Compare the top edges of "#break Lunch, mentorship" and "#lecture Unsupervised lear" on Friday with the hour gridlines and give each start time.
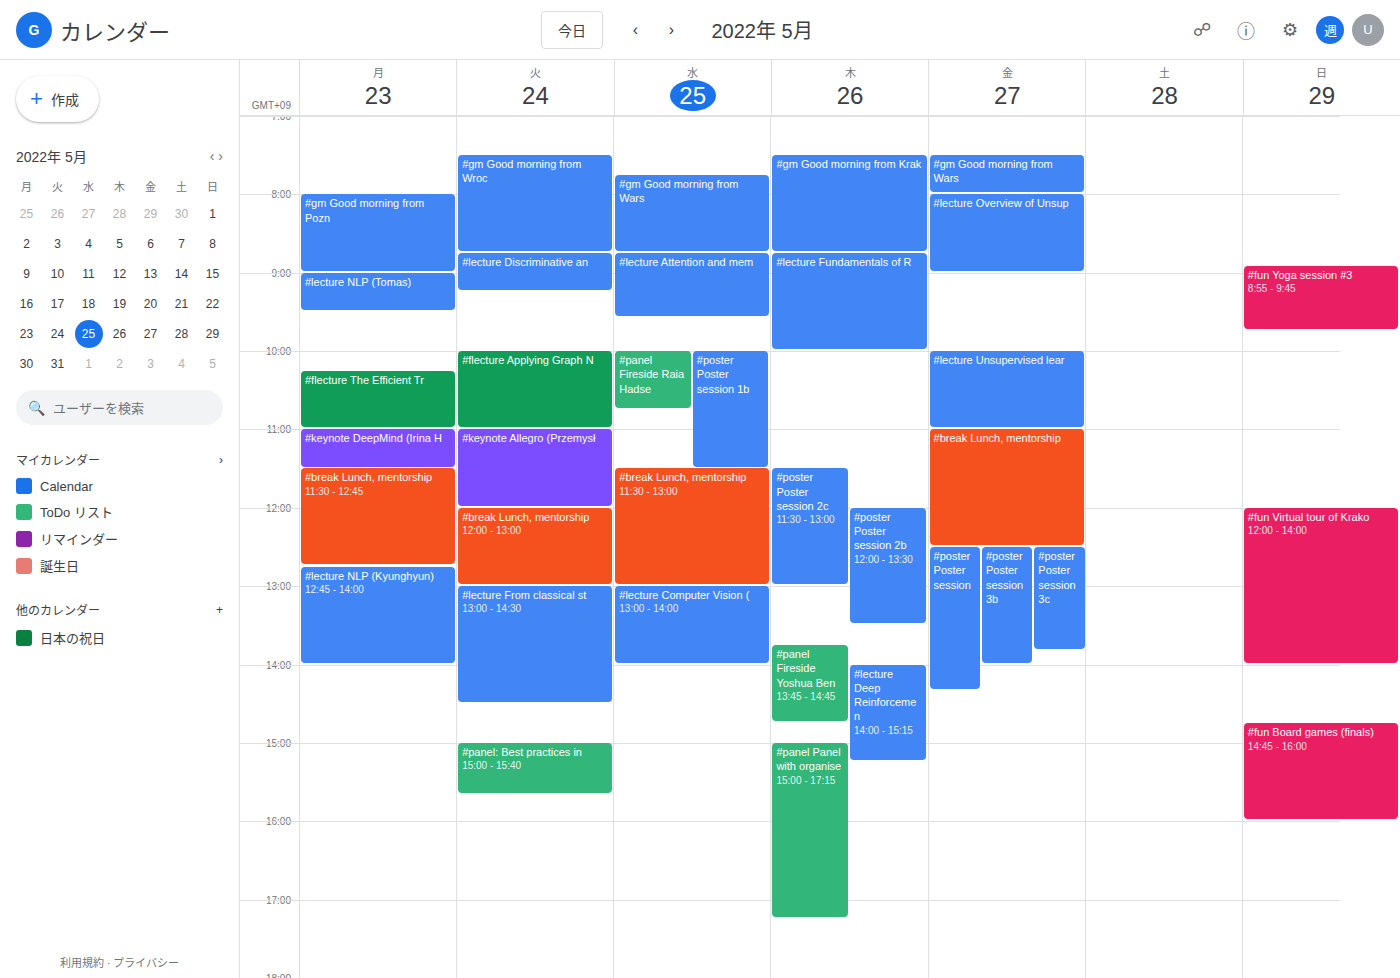
"#break Lunch, mentorship": 11:00 AM, exactly on the 11 AM line. "#lecture Unsupervised lear": 10:00 AM, exactly on the 10 AM line.